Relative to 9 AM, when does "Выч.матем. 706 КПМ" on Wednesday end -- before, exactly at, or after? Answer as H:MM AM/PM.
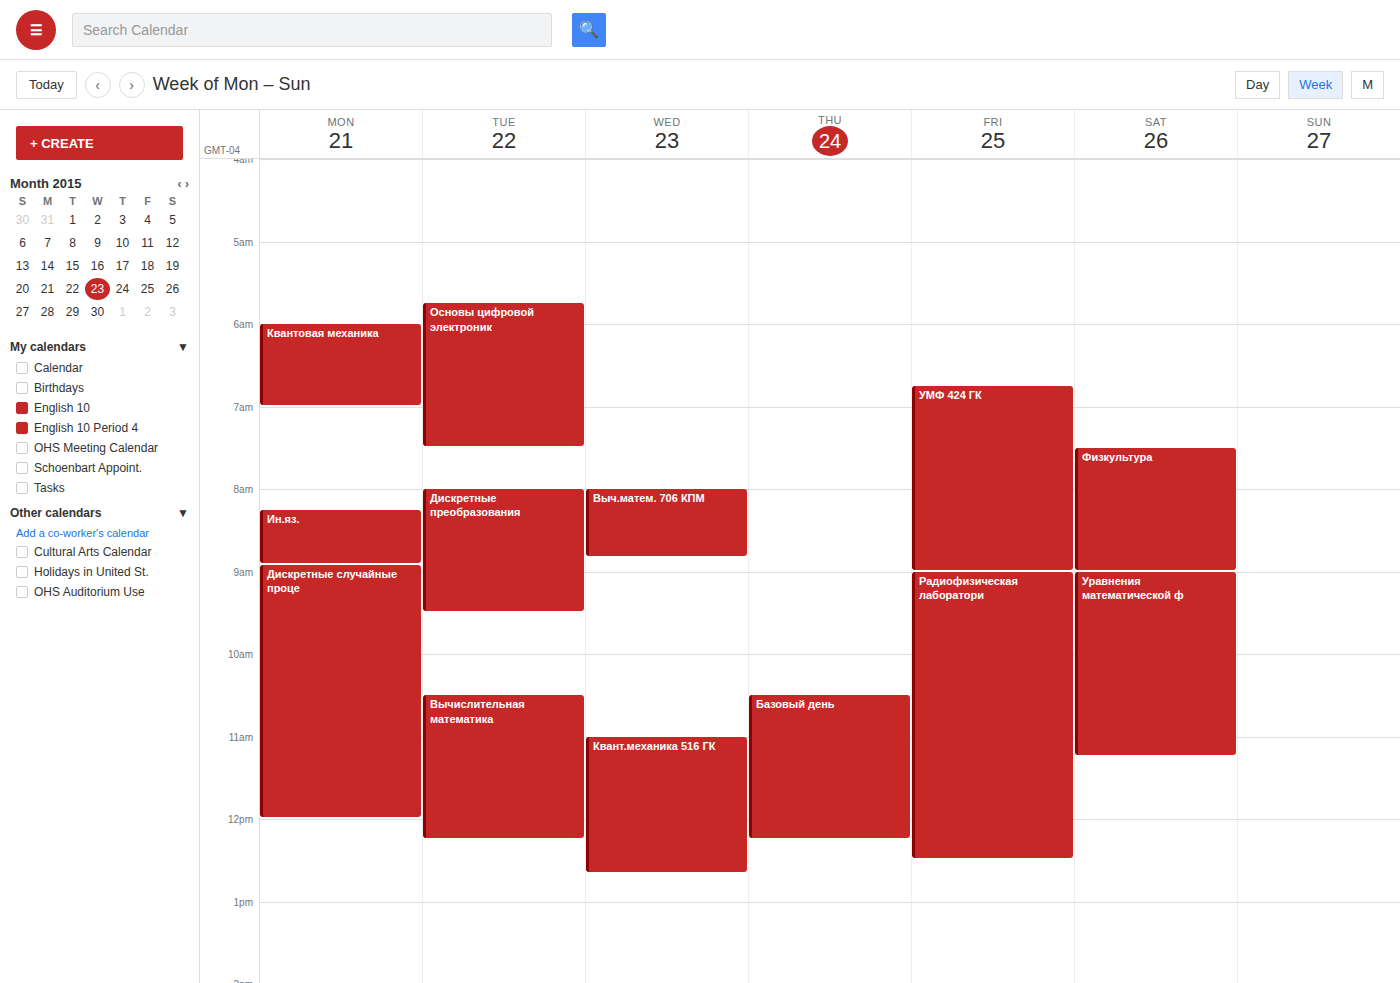
8:50 AM -- before 9 AM, 10 minutes above the 9 AM line.